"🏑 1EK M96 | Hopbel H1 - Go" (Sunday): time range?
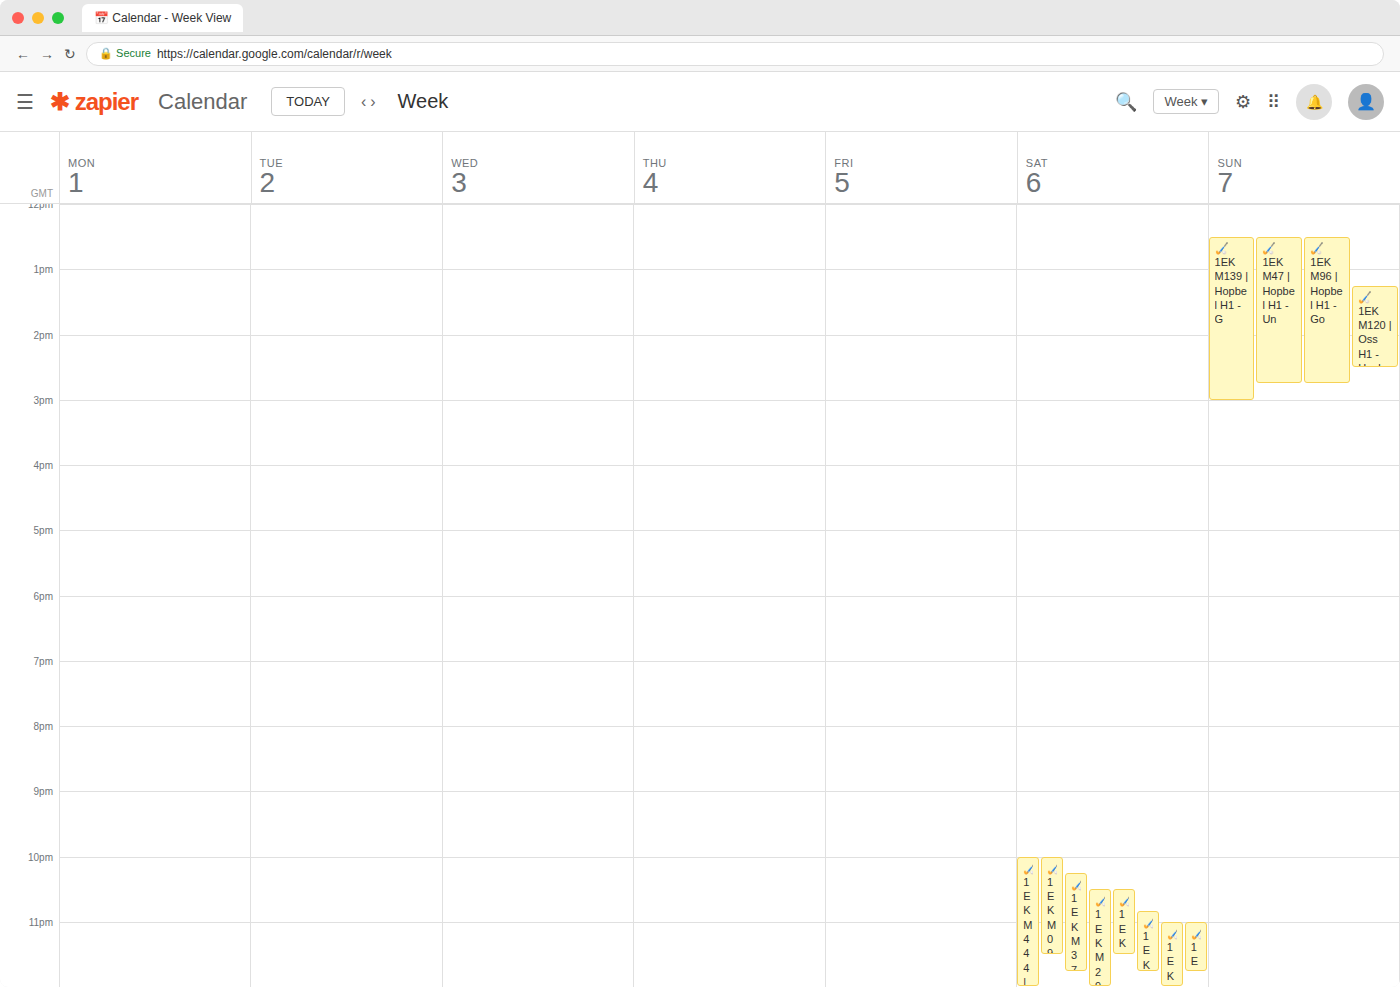
12:30 PM to 2:45 PM